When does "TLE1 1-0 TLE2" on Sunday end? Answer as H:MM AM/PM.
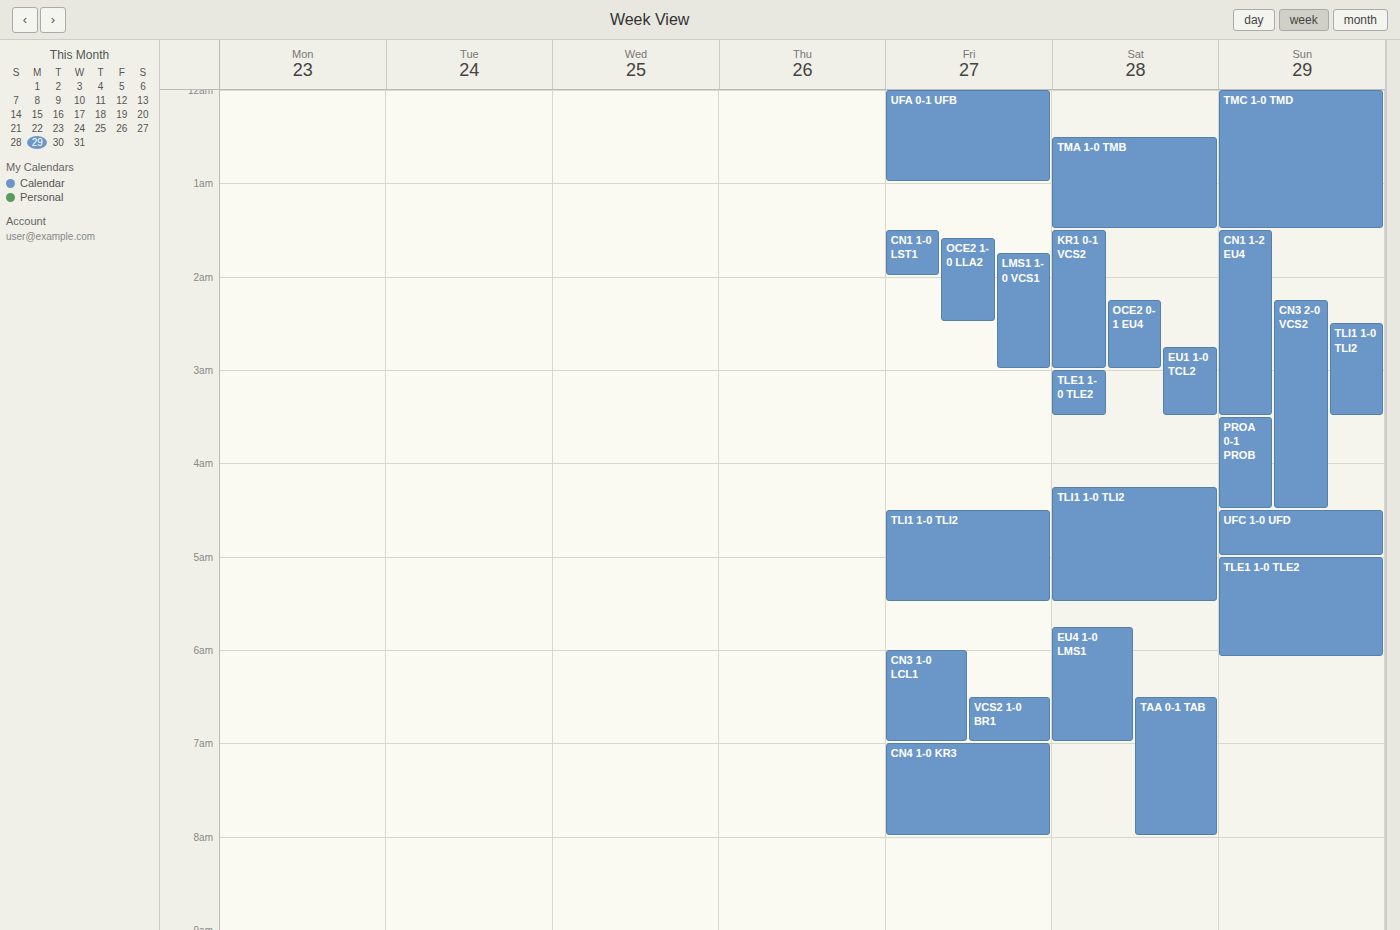
6:05 AM